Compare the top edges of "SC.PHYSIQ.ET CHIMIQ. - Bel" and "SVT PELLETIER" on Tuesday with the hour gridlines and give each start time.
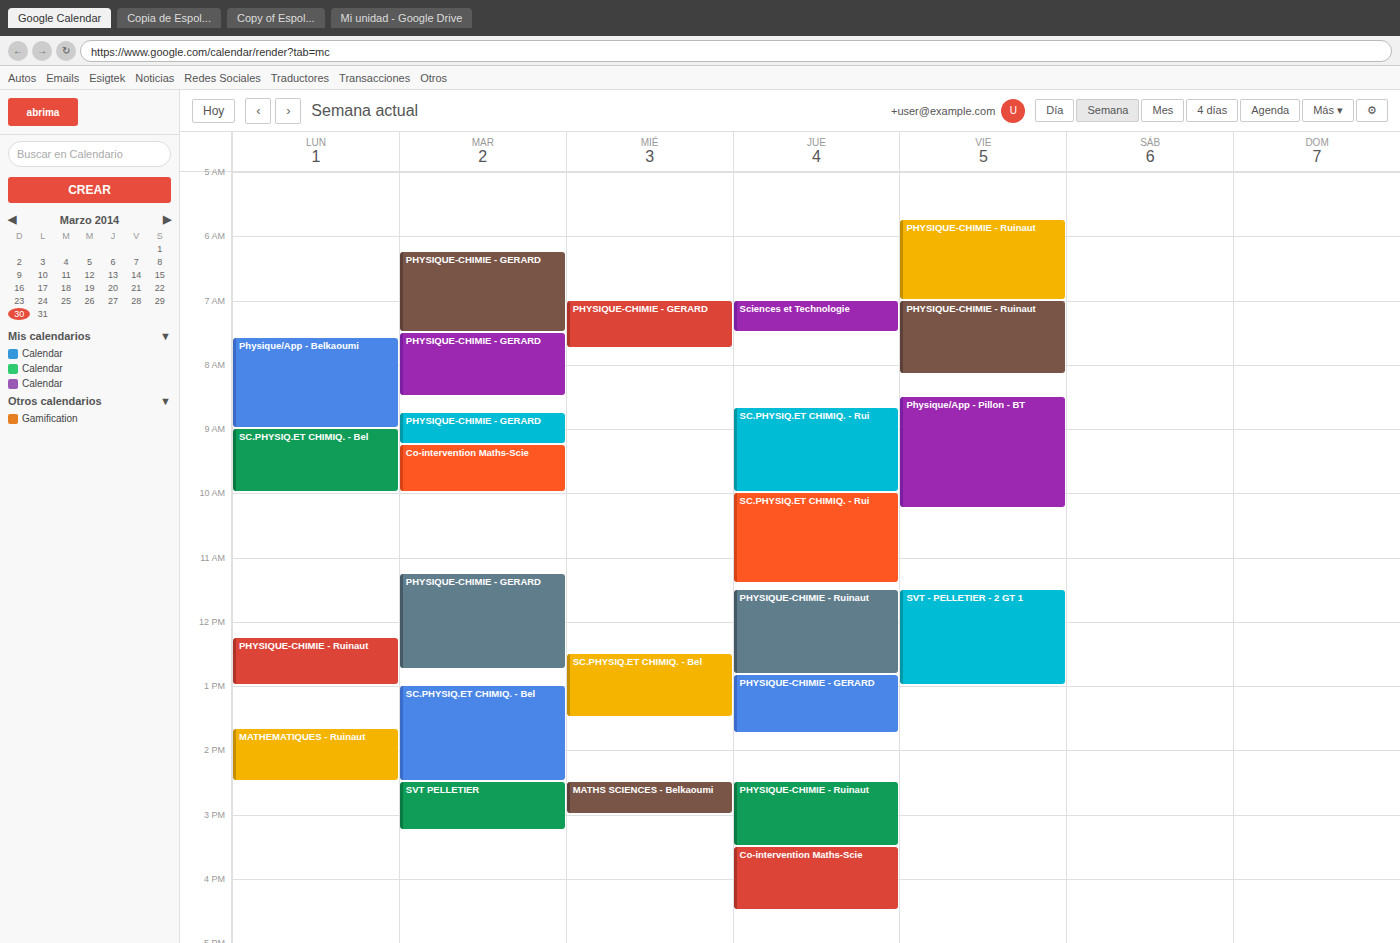
"SC.PHYSIQ.ET CHIMIQ. - Bel": 1:00 PM, exactly on the 1 PM line. "SVT PELLETIER": 2:30 PM, halfway between the 2 PM and 3 PM lines.